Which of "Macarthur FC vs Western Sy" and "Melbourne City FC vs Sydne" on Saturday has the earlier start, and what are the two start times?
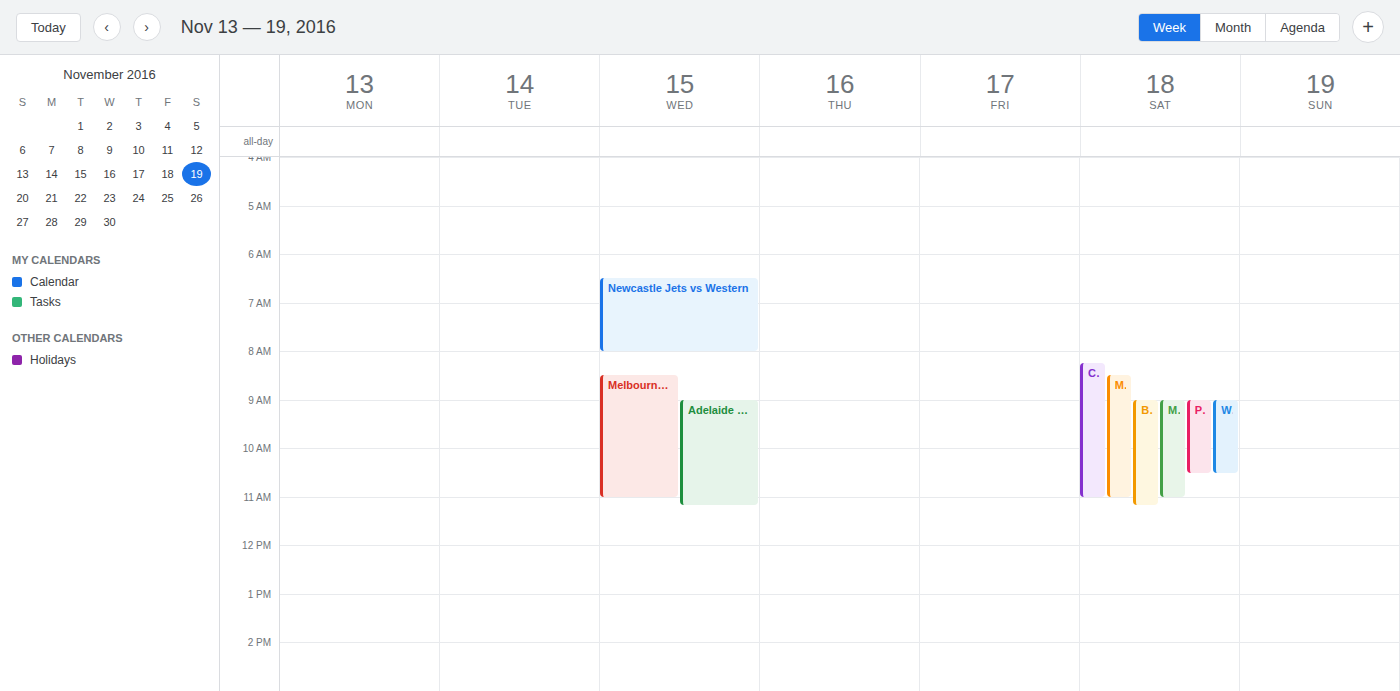
"Melbourne City FC vs Sydne" 8:30 AM; "Macarthur FC vs Western Sy" 9:00 AM.